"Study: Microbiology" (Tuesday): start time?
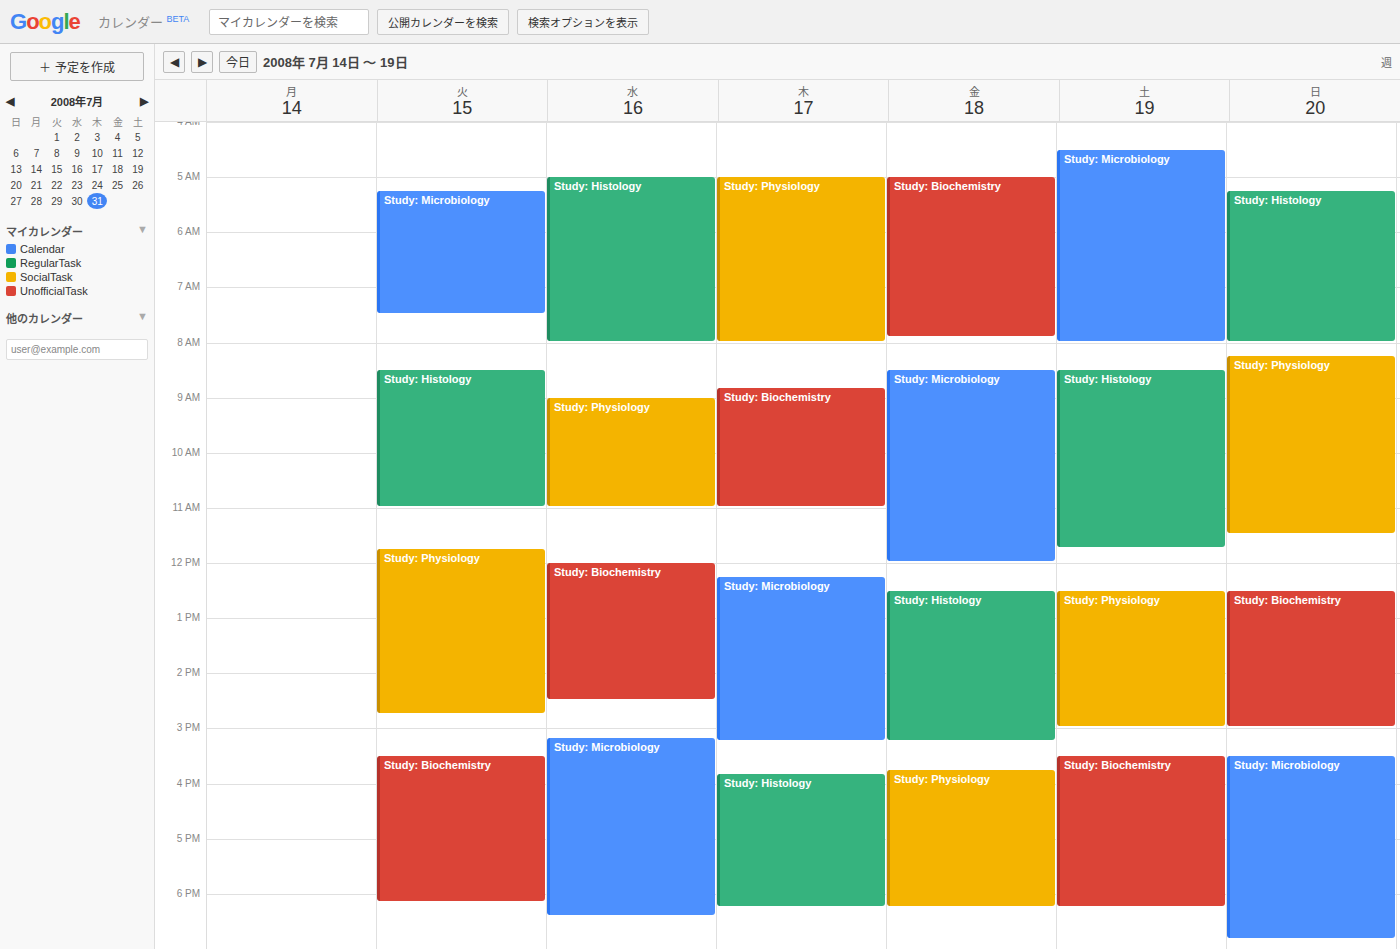
5:15 AM